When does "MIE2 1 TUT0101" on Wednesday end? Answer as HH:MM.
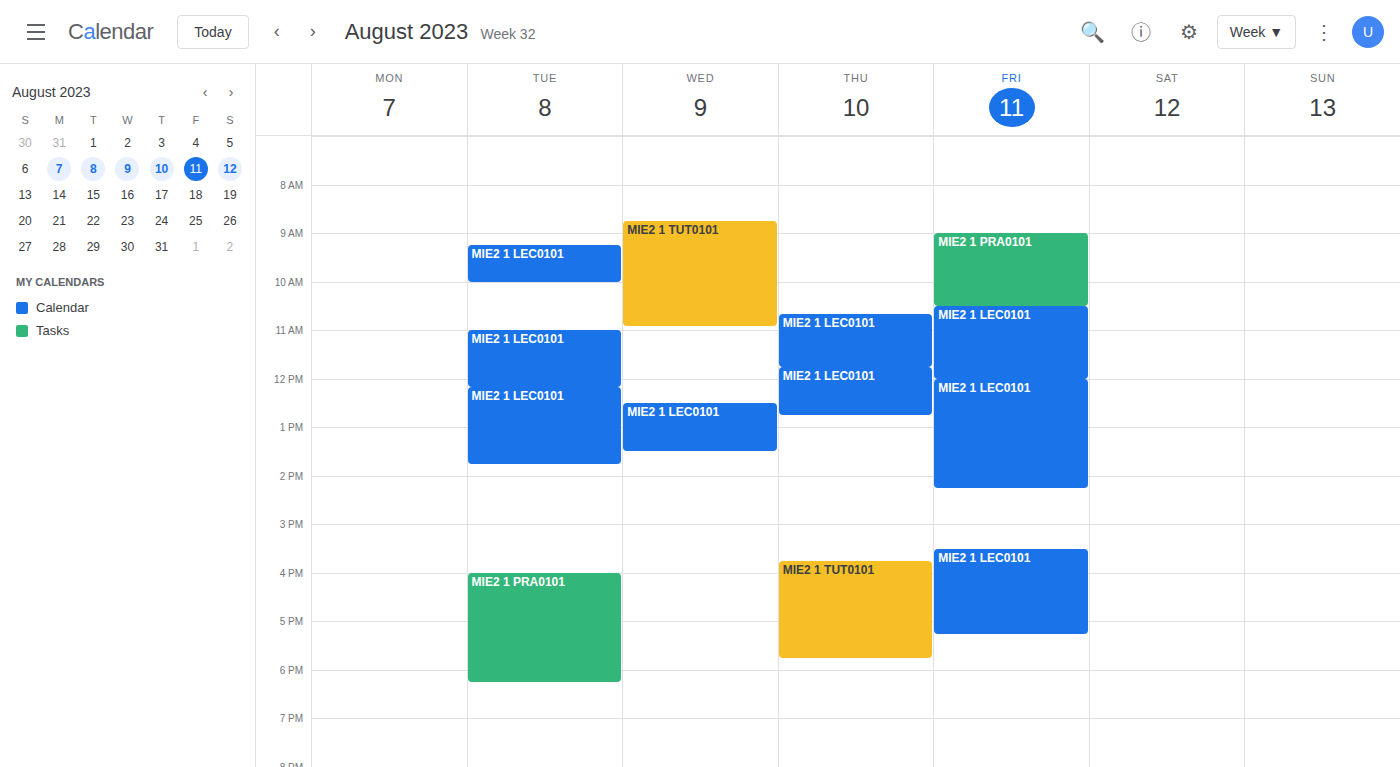
10:55